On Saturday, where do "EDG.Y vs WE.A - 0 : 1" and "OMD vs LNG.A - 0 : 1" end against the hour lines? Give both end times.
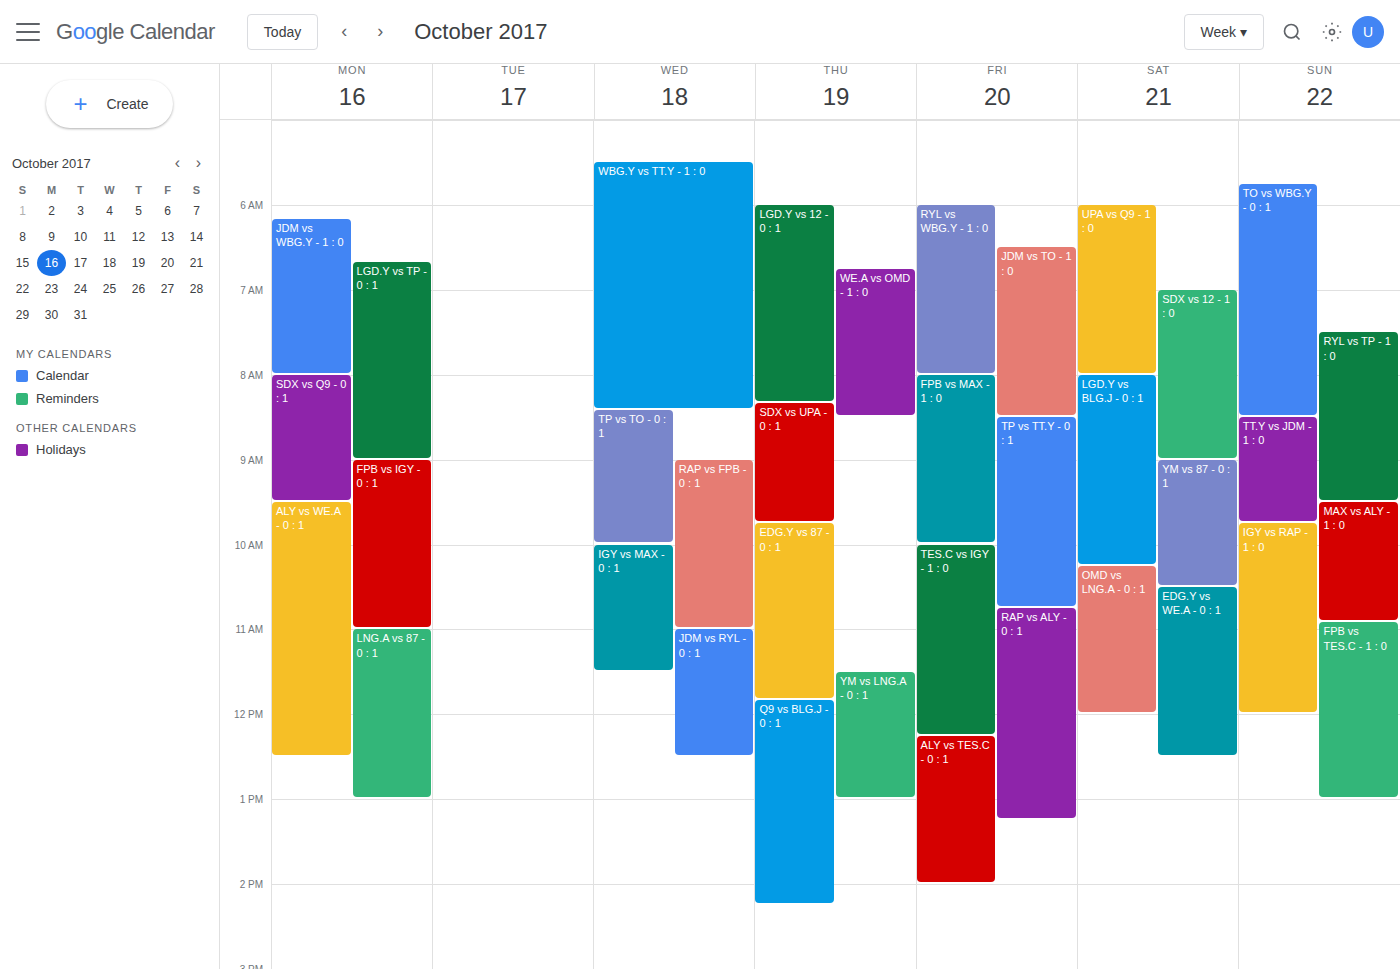
"EDG.Y vs WE.A - 0 : 1": 12:30 PM, halfway between the 12 PM and 1 PM lines. "OMD vs LNG.A - 0 : 1": 12:00 PM, exactly on the 12 PM line.